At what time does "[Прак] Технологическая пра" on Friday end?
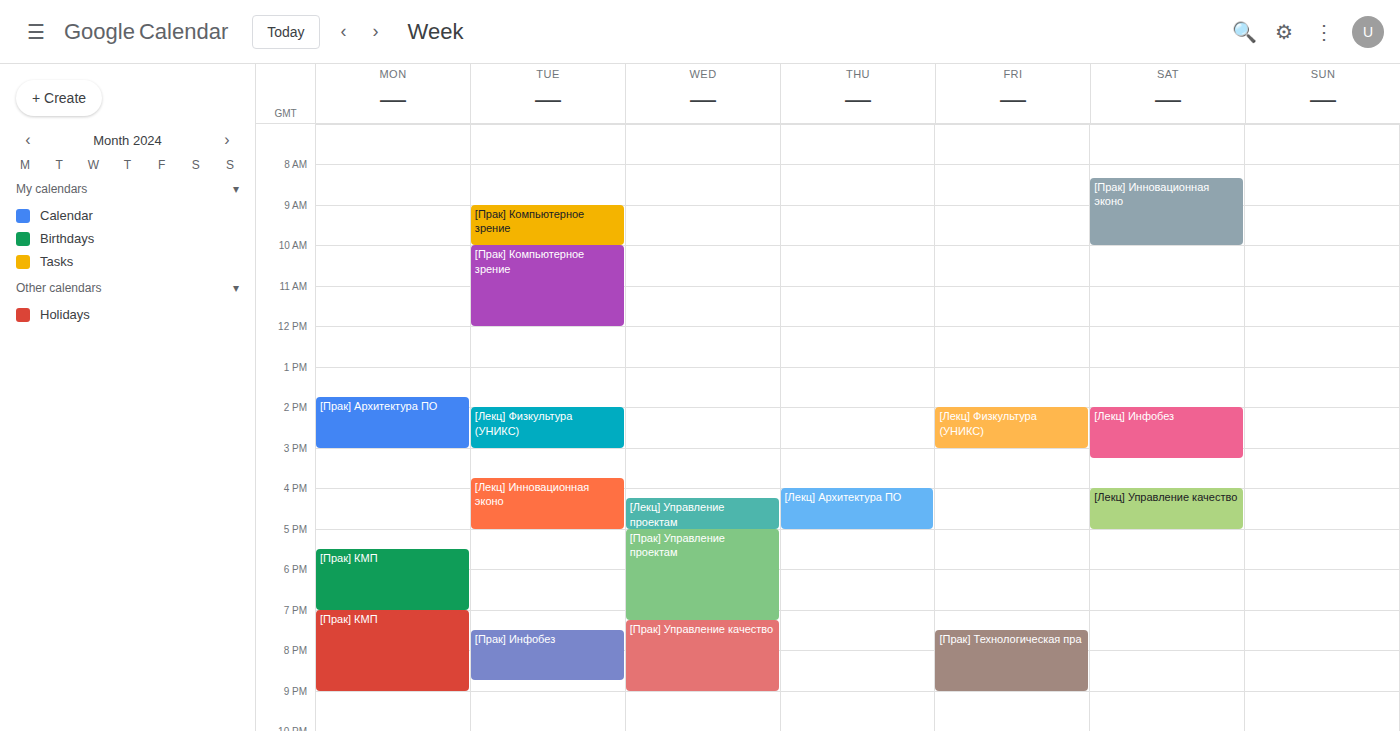
9:00 PM